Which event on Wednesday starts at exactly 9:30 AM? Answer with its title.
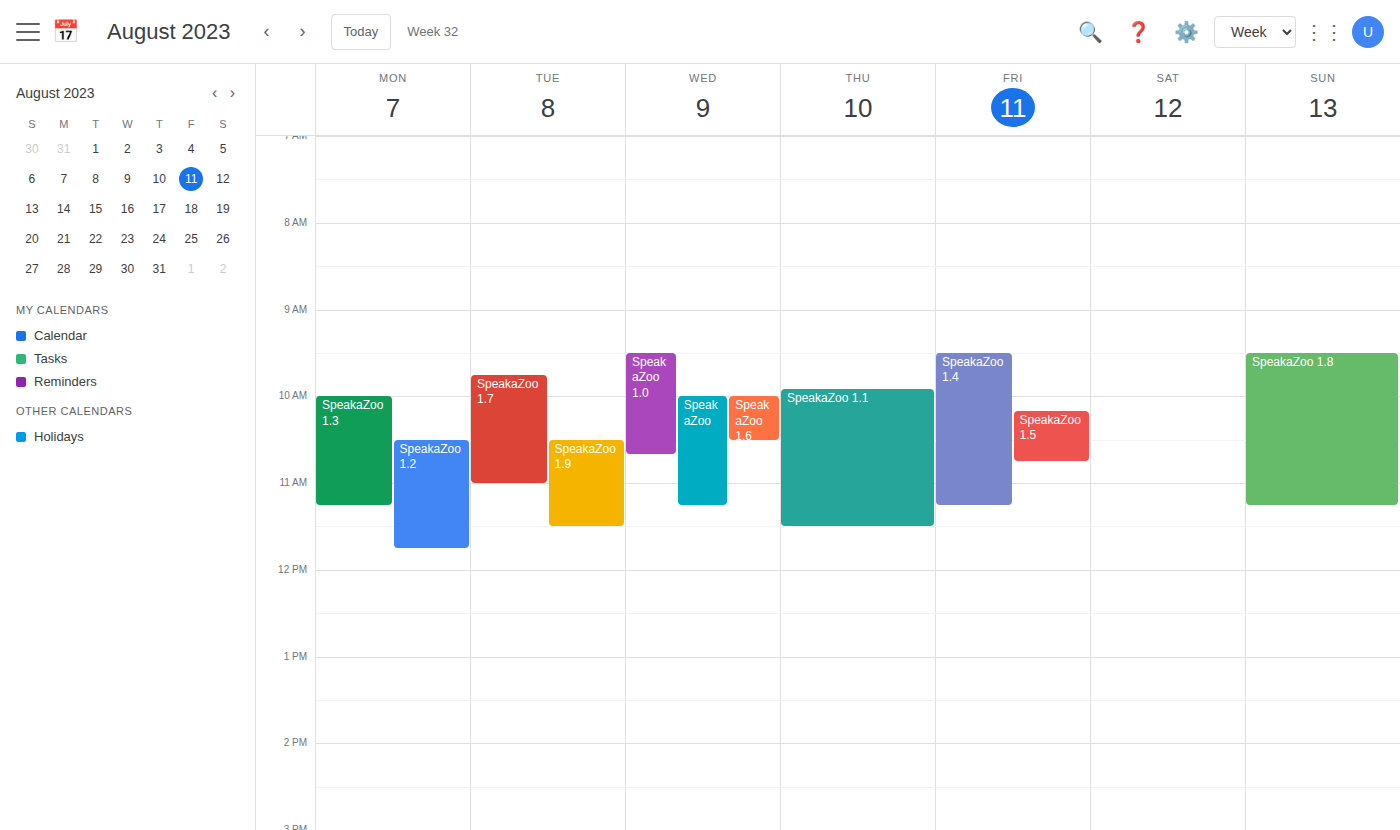
"SpeakaZoo 1.0"